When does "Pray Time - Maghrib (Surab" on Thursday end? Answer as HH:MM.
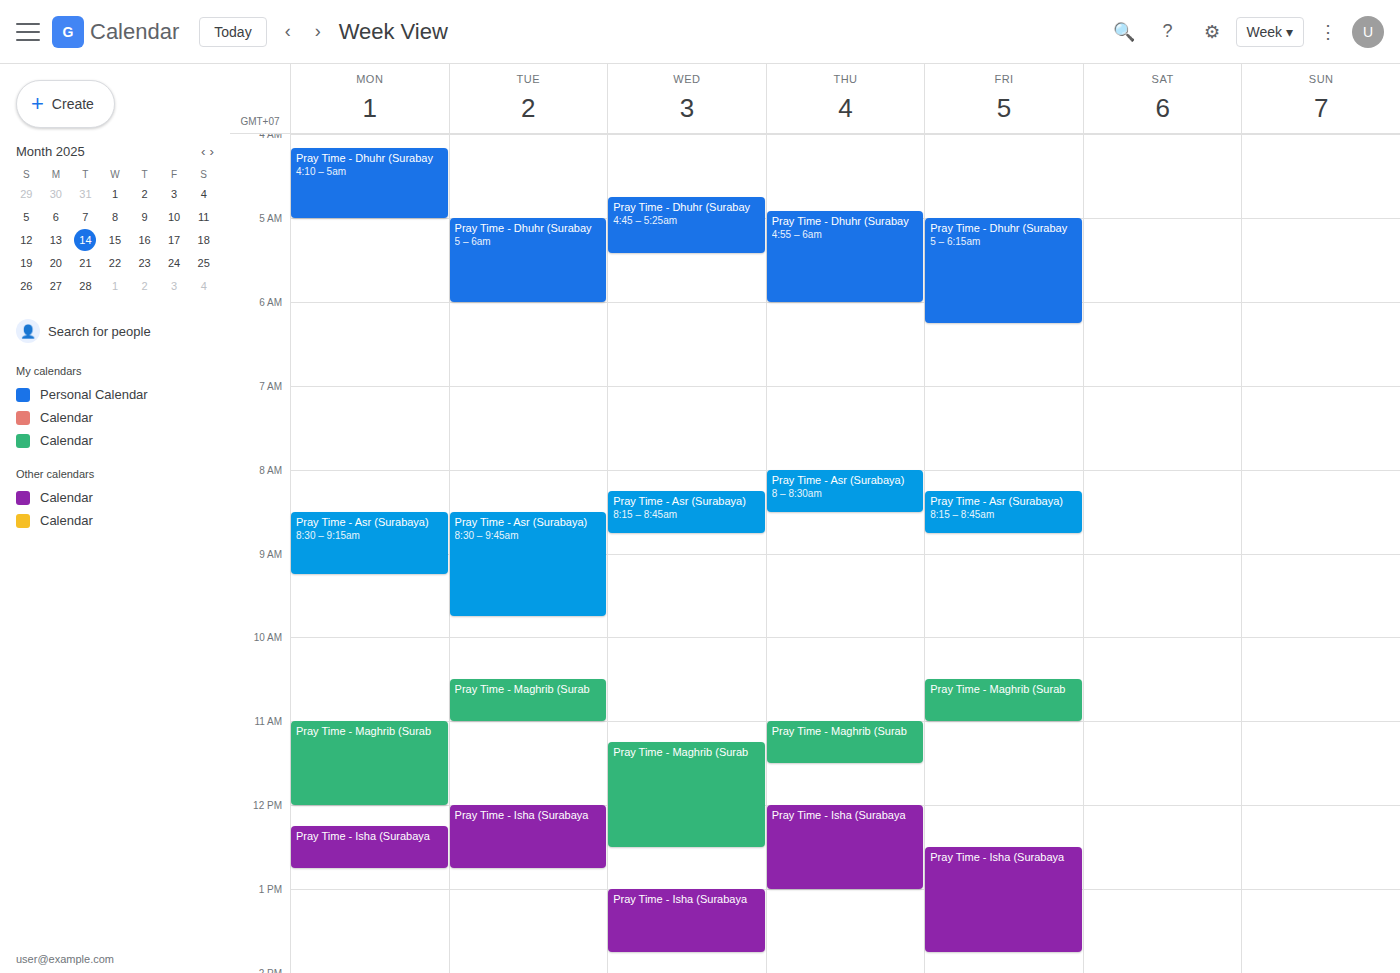
11:30